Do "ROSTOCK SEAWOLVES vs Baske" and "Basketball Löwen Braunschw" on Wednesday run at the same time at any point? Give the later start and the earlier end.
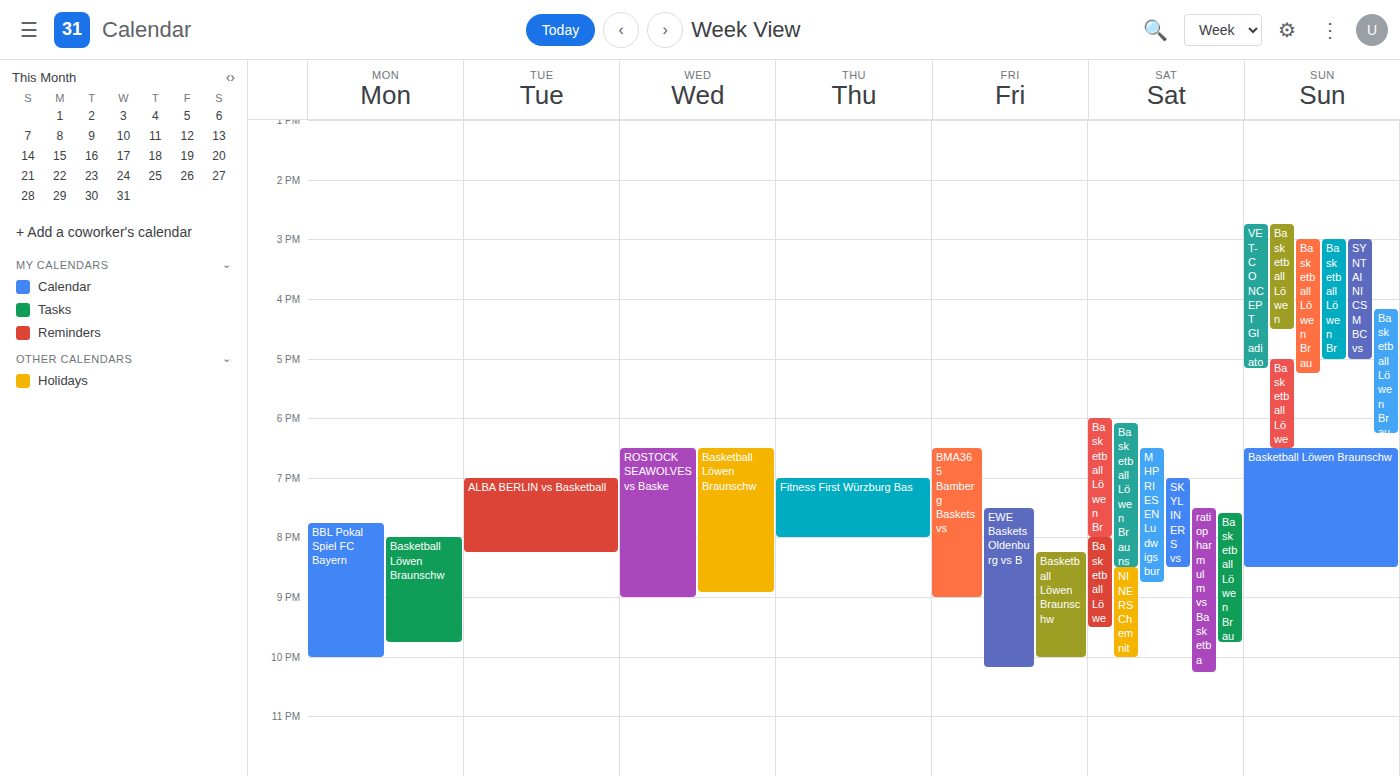
"Basketball Löwen Braunschw" runs 6:30 PM to 8:55 PM, inside "ROSTOCK SEAWOLVES vs Baske" -- they overlap.